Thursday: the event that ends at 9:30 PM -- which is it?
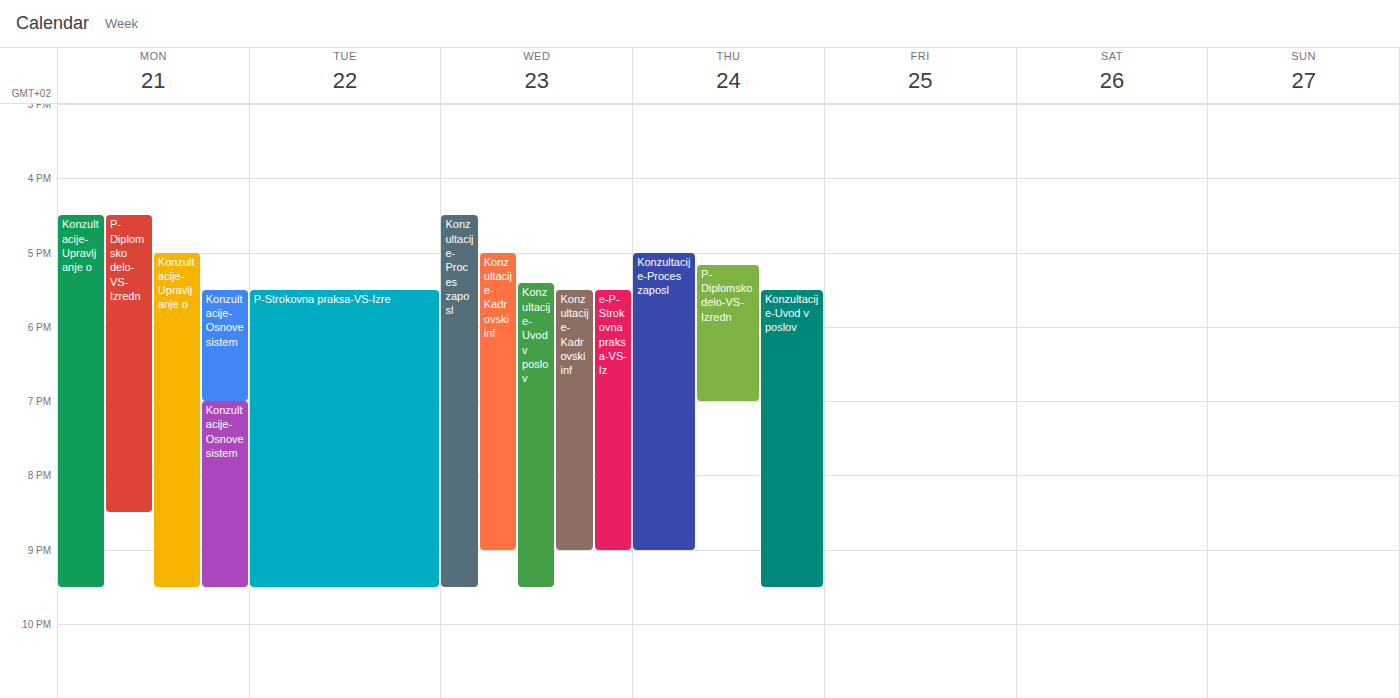
"Konzultacije-Uvod v poslov"